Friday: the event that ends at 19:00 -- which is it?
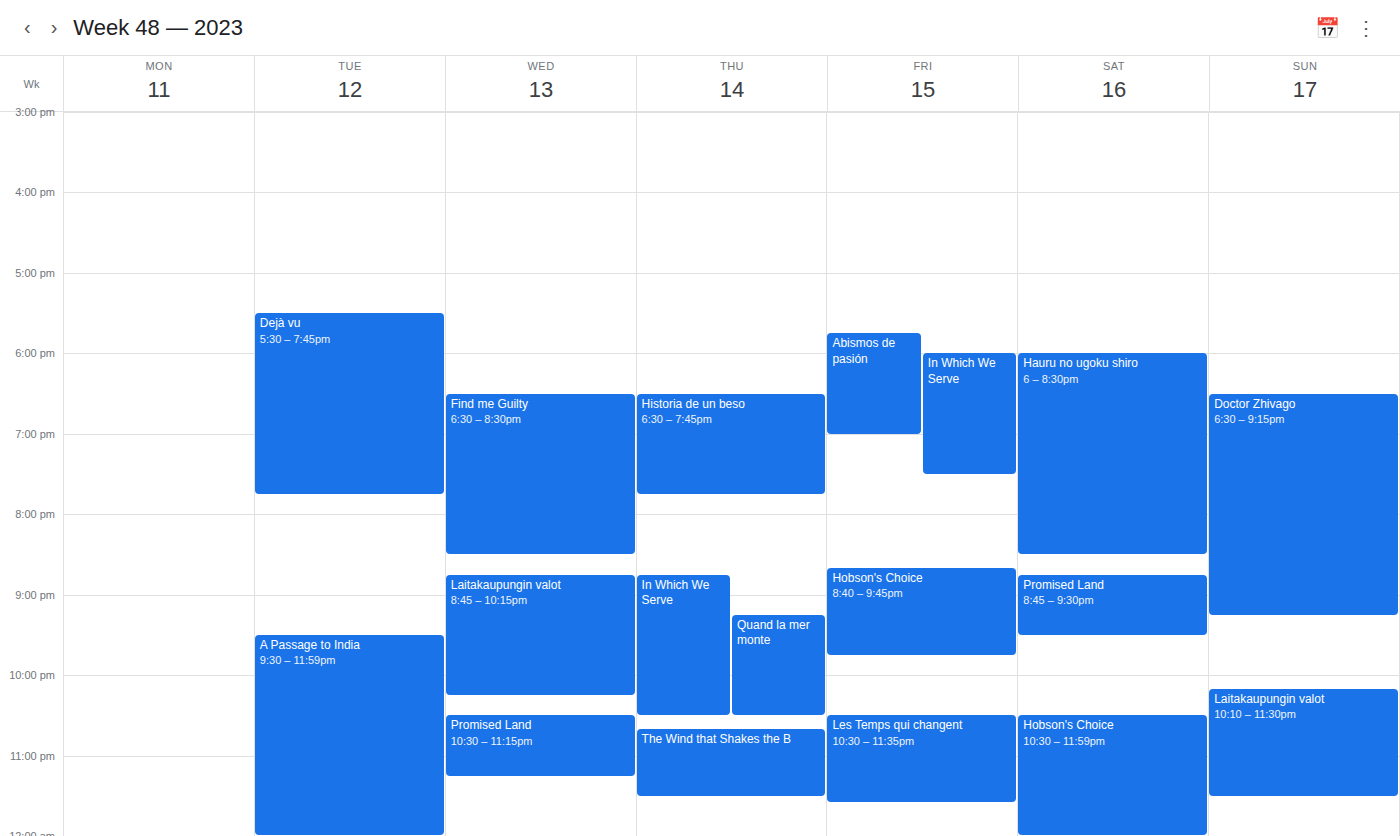
"Abismos de pasión"